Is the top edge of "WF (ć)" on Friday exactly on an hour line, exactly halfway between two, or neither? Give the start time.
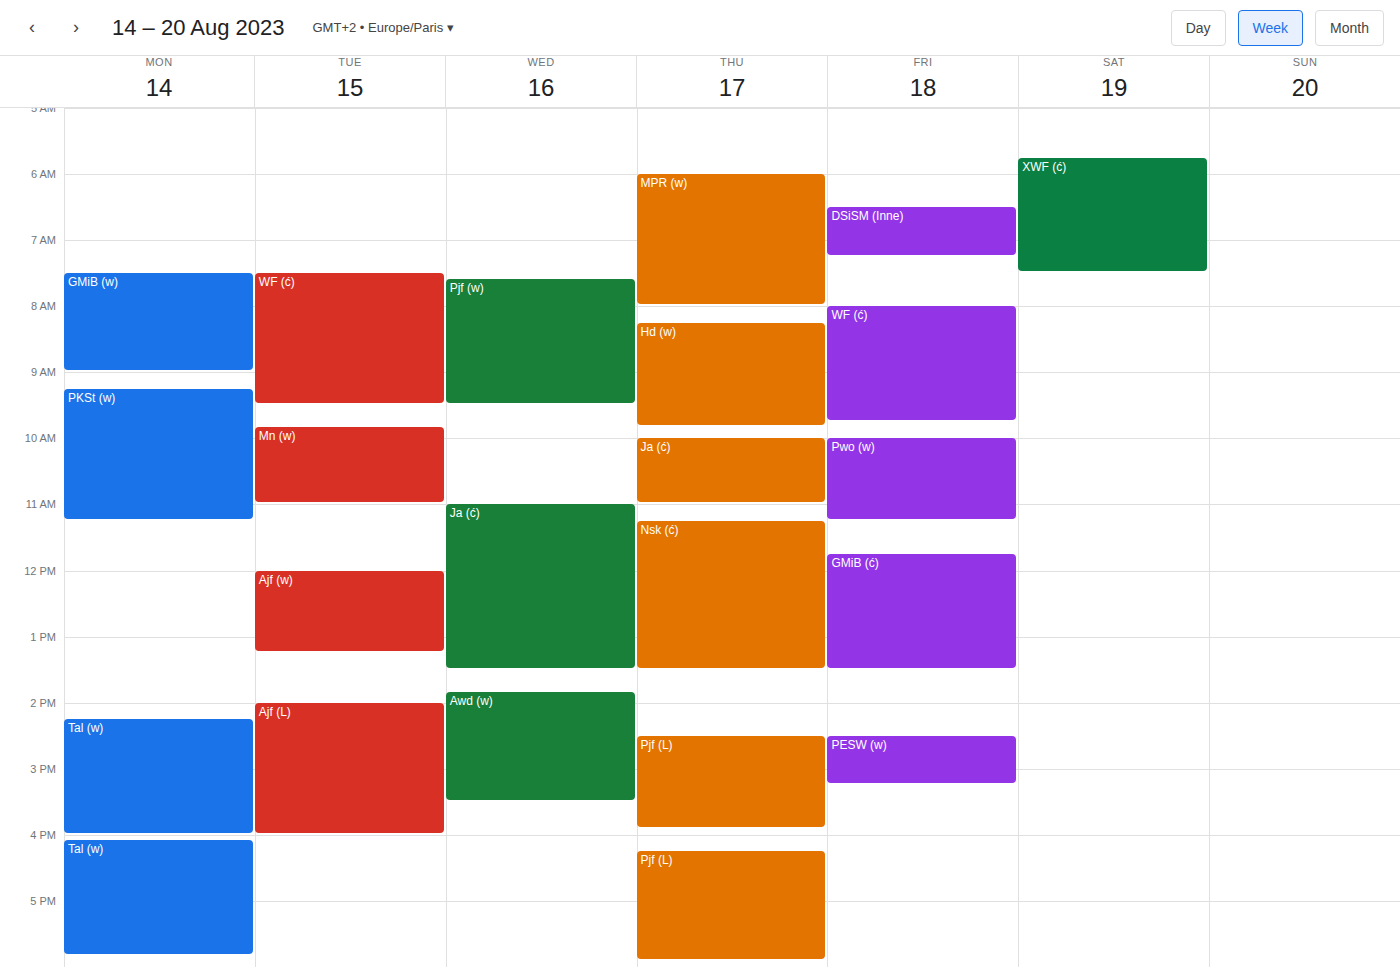
8:00 AM -- exactly on the 8 AM line.